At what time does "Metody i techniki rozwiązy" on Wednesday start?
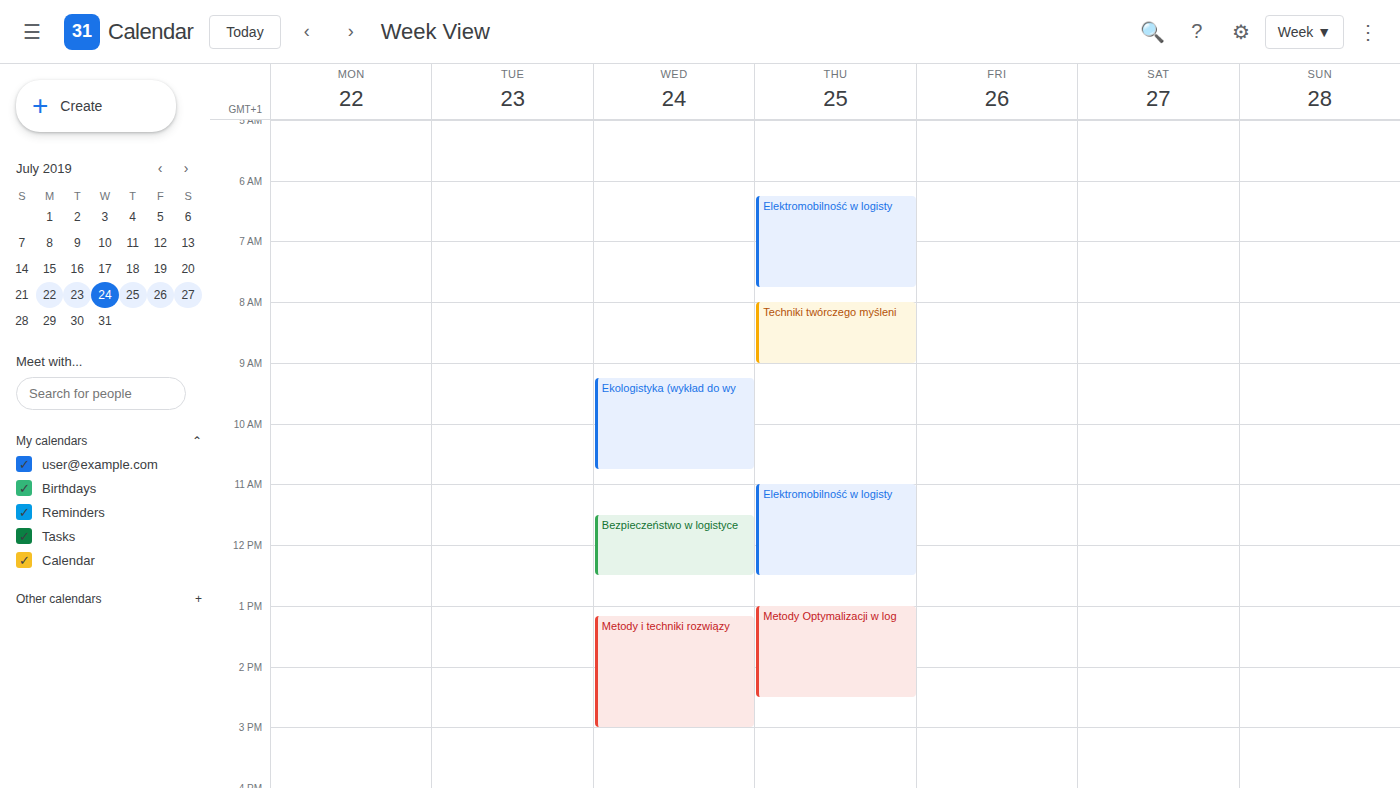
1:10 PM